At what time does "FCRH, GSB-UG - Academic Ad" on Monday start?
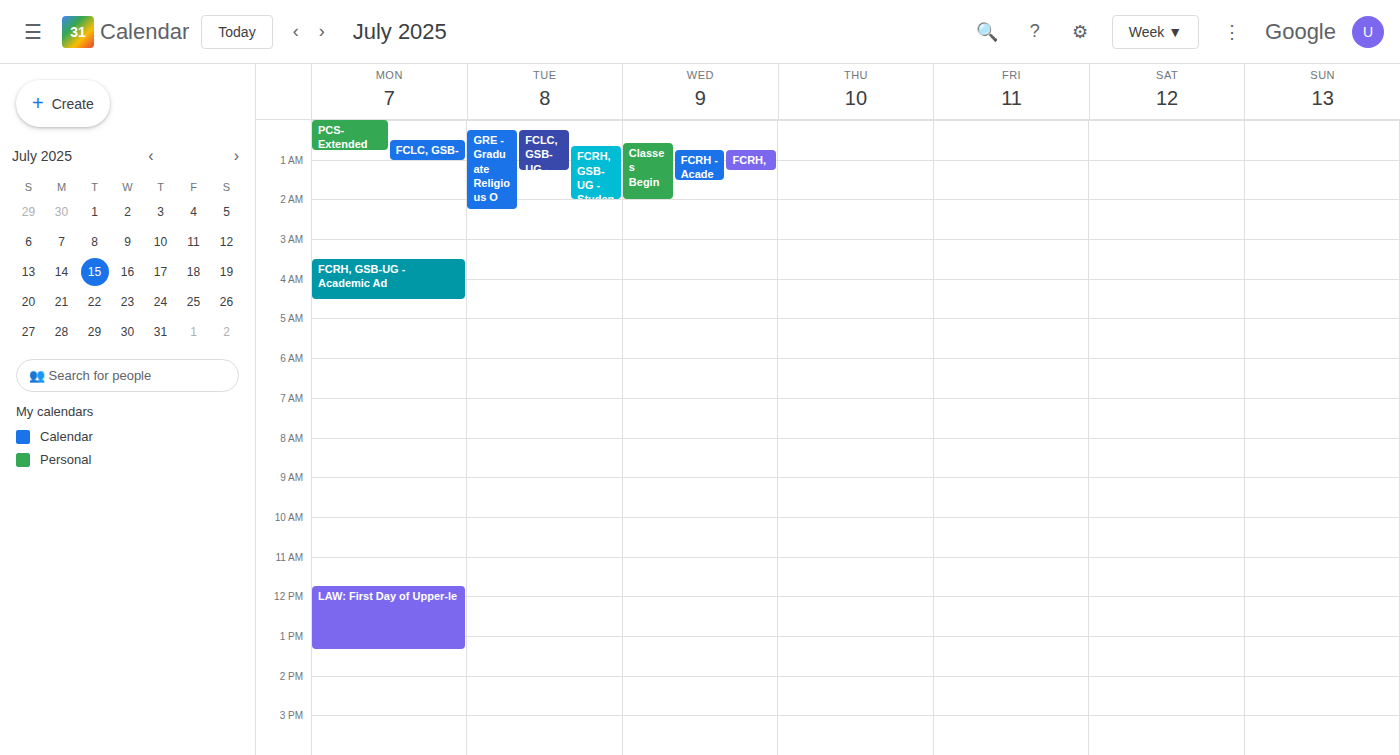
3:30 AM